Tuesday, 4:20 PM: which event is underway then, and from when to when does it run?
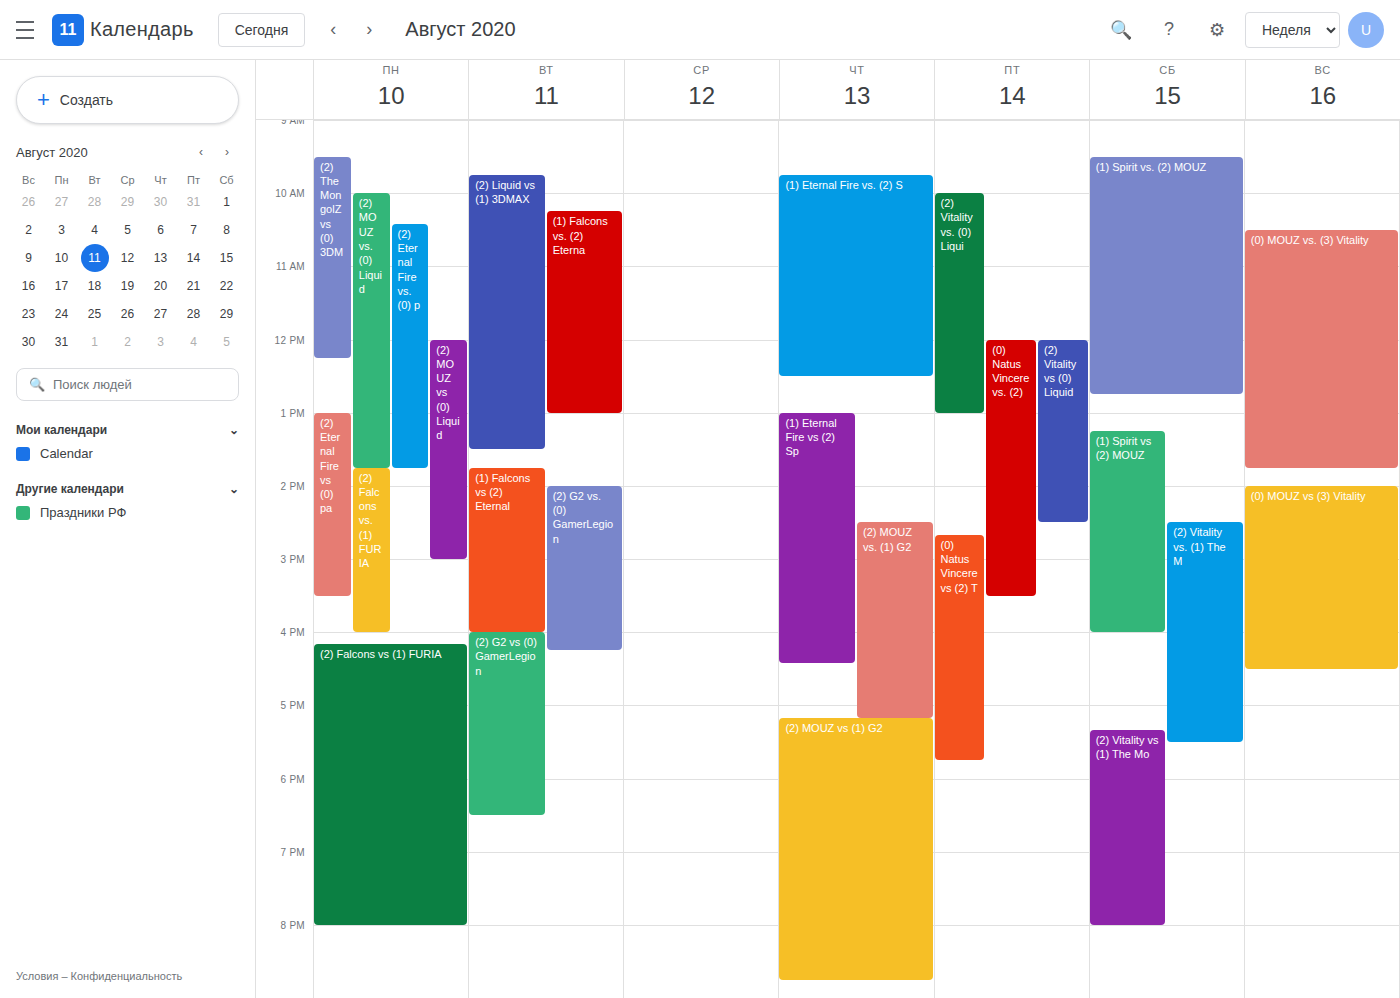
"(2) G2 vs (0) GamerLegion", 4:00 PM to 6:30 PM